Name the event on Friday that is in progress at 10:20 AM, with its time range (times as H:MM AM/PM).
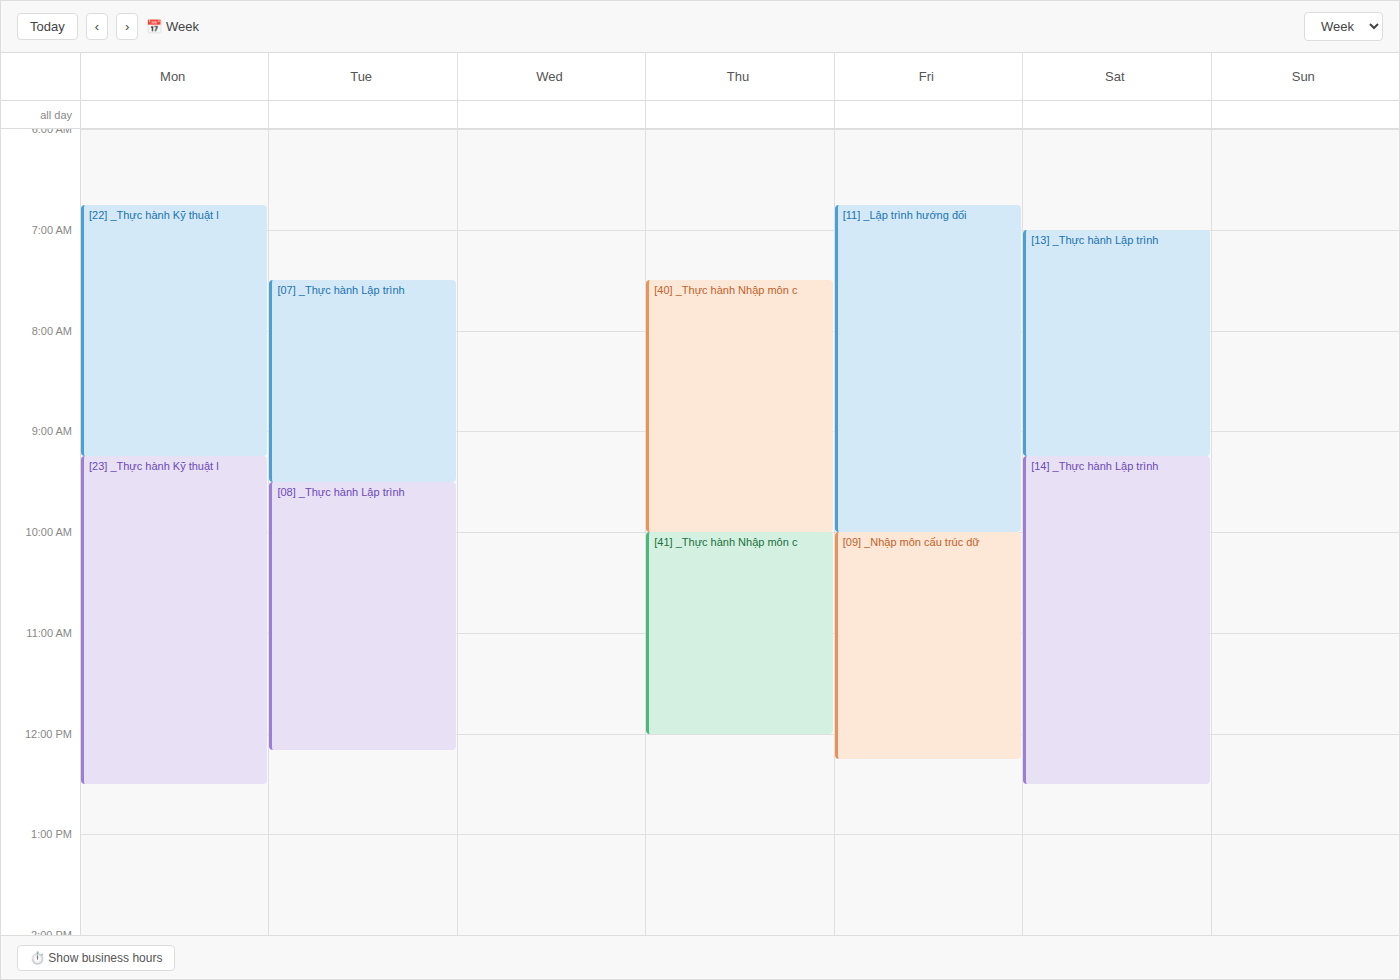
"[09] _Nhập môn cấu trúc dữ", 10:00 AM to 12:15 PM